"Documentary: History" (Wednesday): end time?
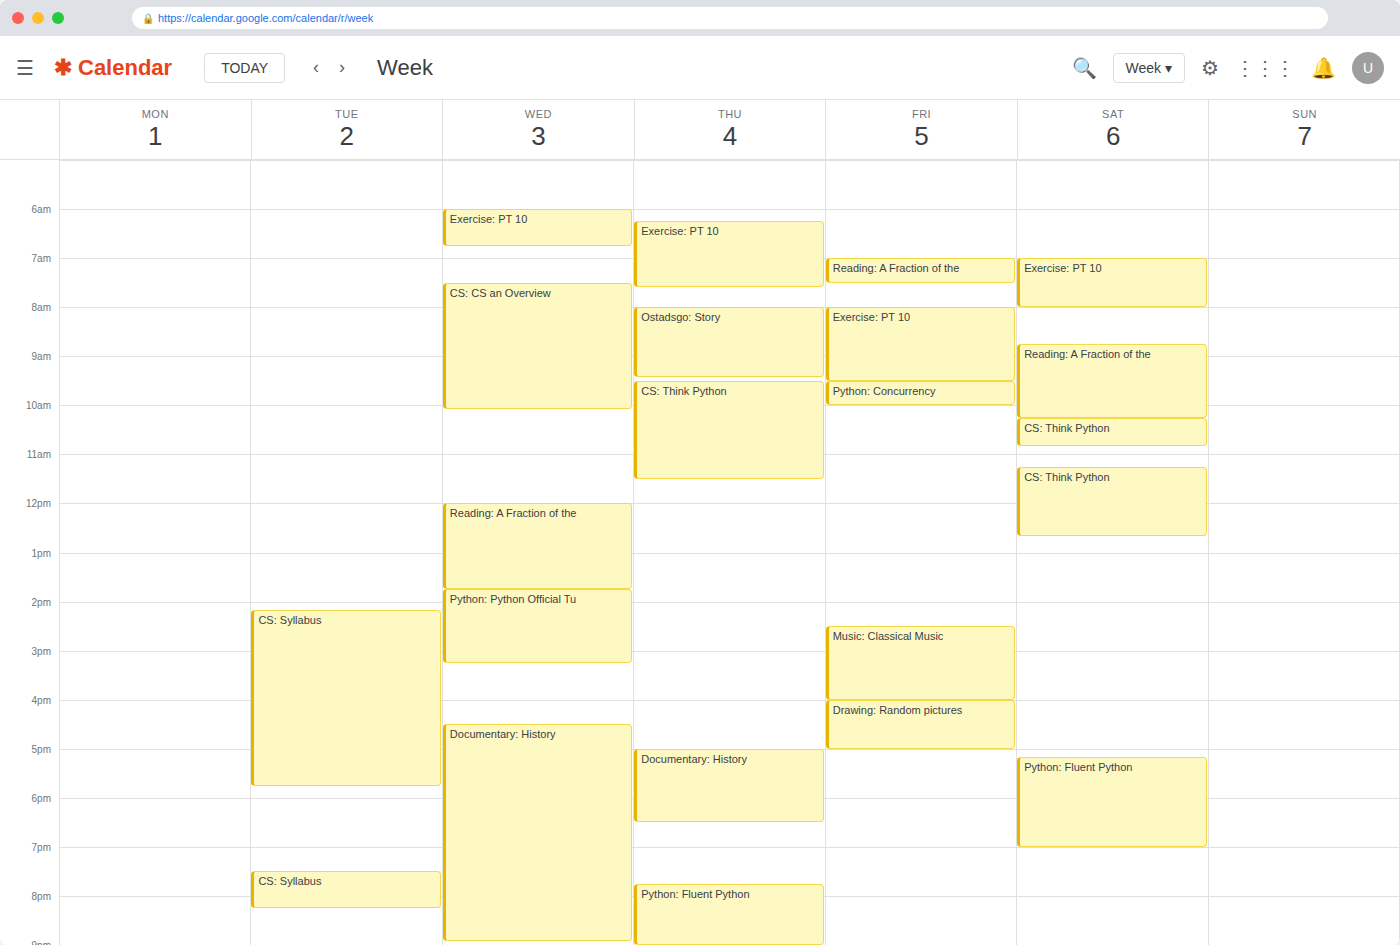
20:55